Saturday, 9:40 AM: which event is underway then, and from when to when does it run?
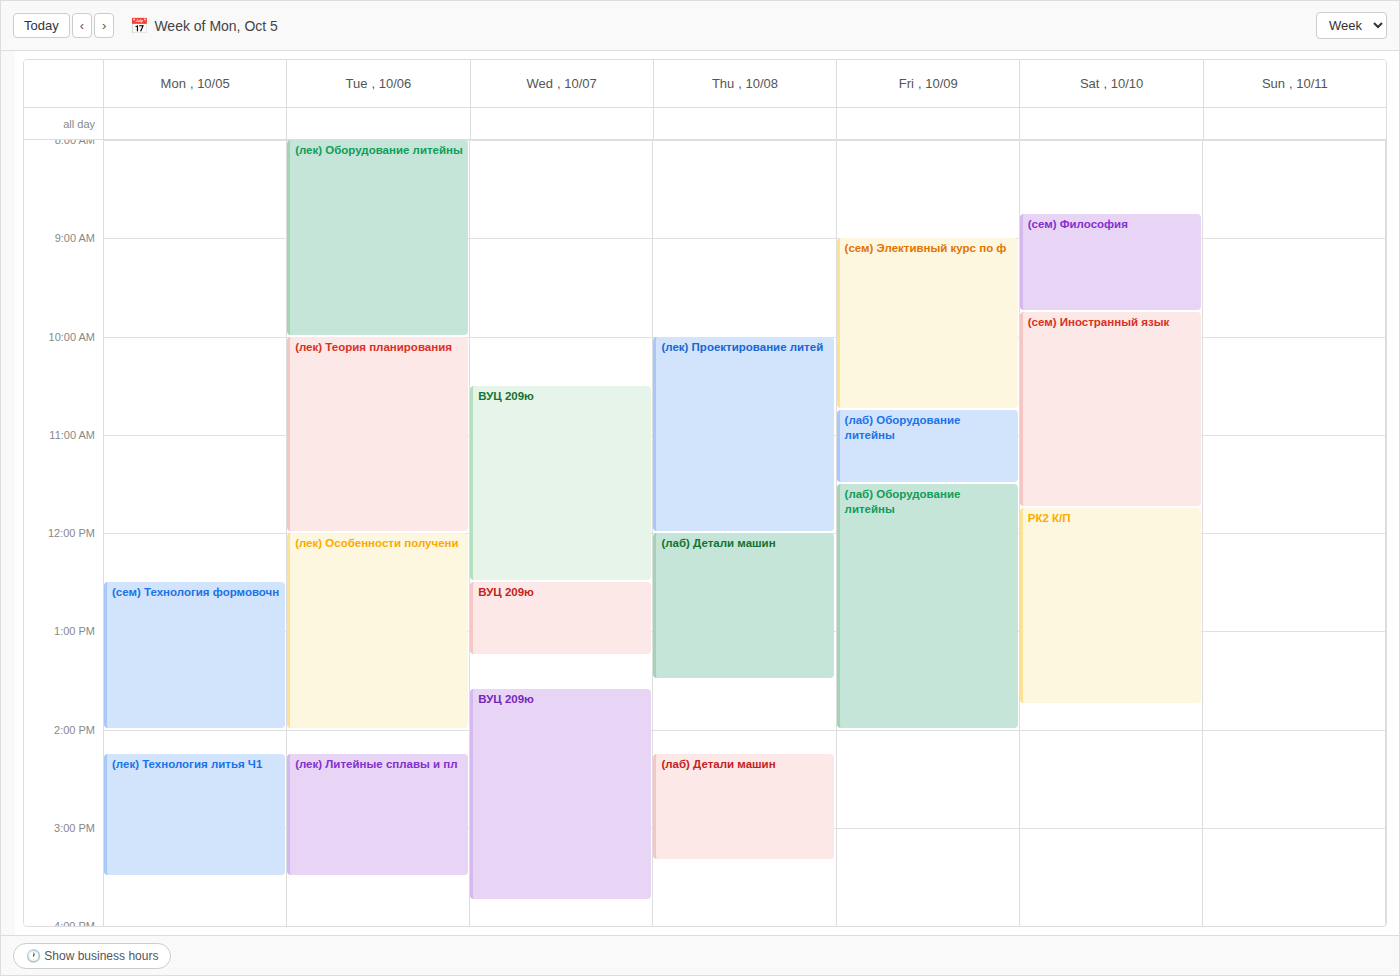
"(сем) Философия", 8:45 AM to 9:45 AM